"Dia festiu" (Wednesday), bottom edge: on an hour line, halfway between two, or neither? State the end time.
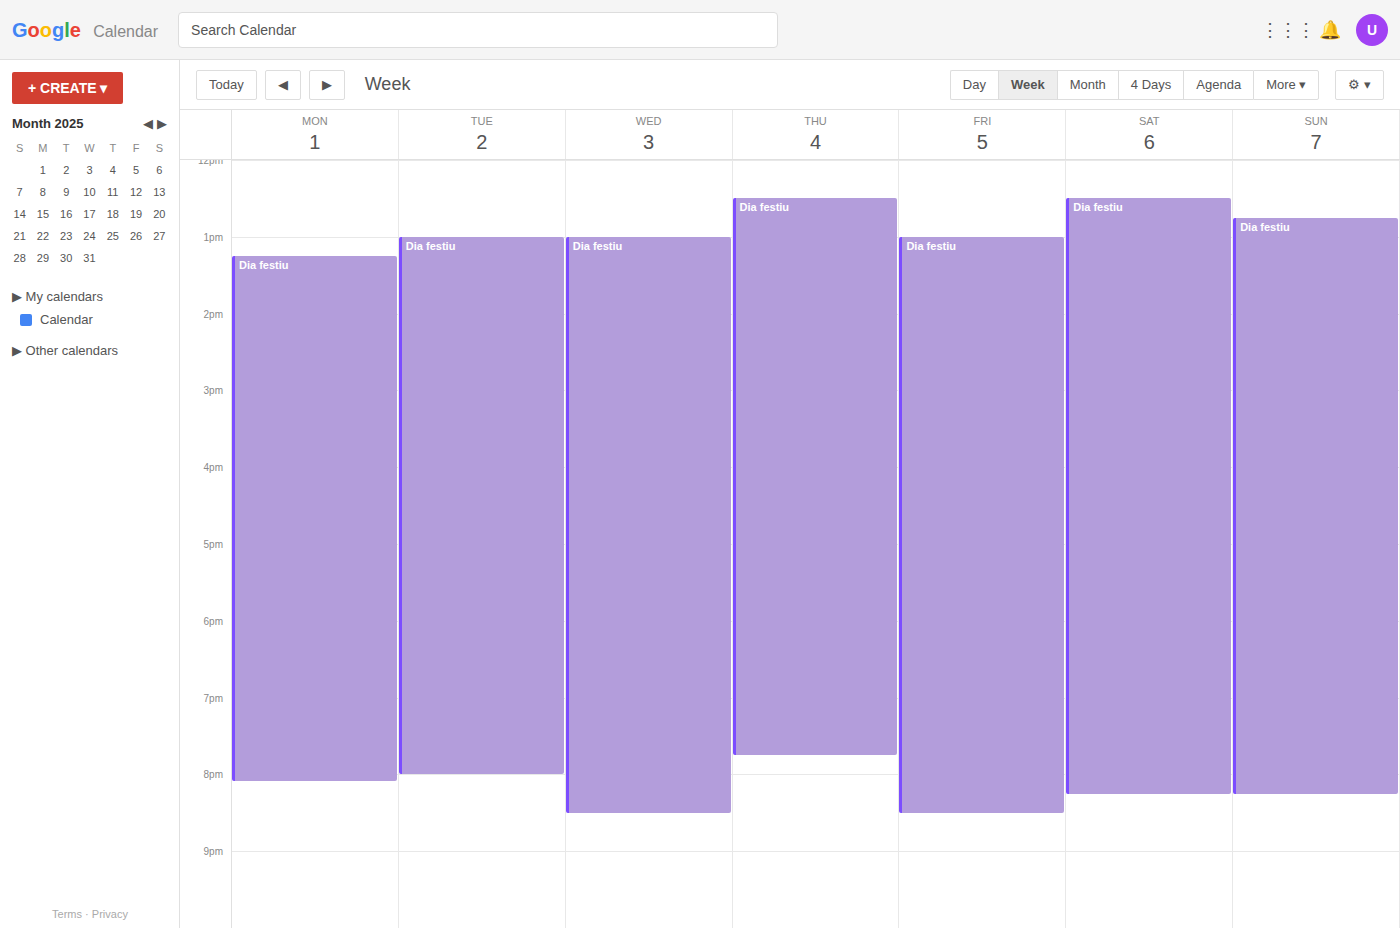
8:30 PM -- halfway between the 8 PM and 9 PM lines.